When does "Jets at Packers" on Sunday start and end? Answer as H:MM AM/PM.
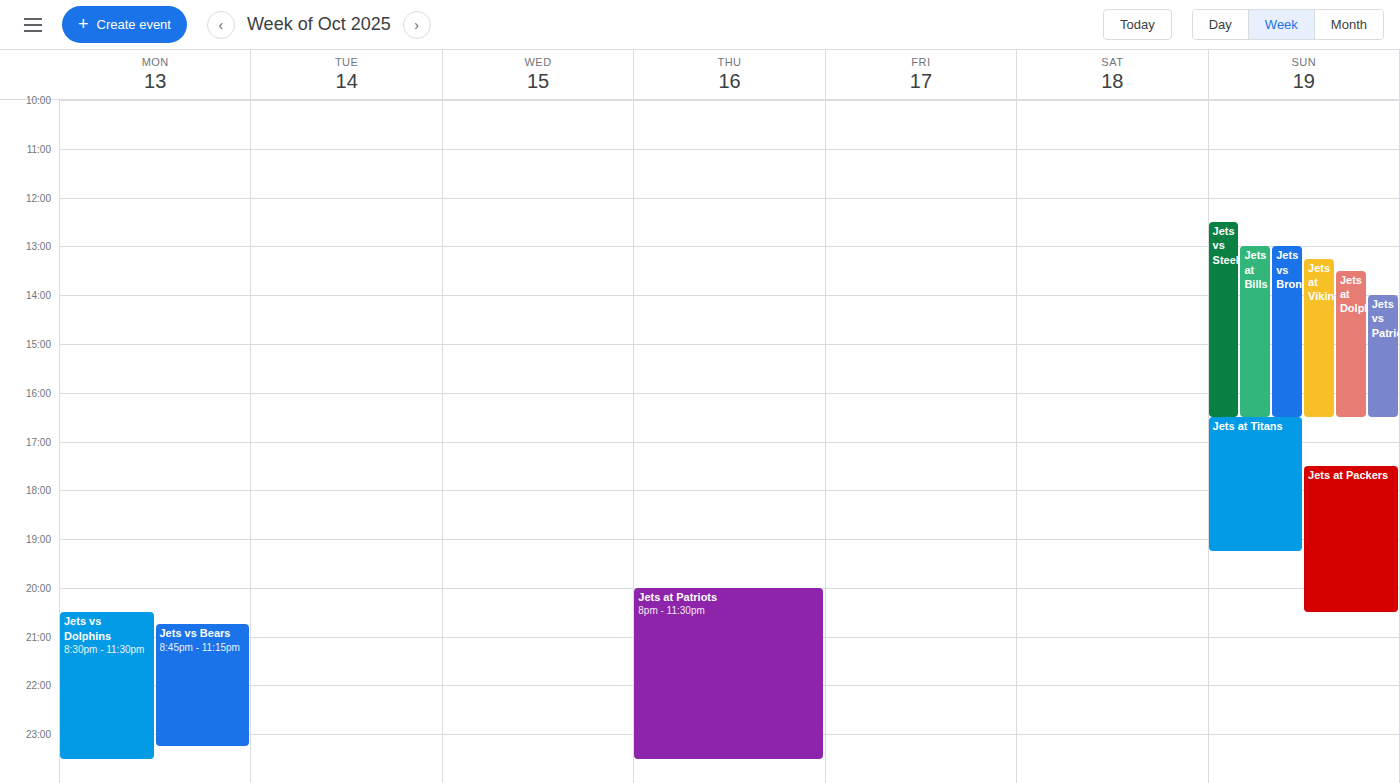
5:30 PM to 8:30 PM